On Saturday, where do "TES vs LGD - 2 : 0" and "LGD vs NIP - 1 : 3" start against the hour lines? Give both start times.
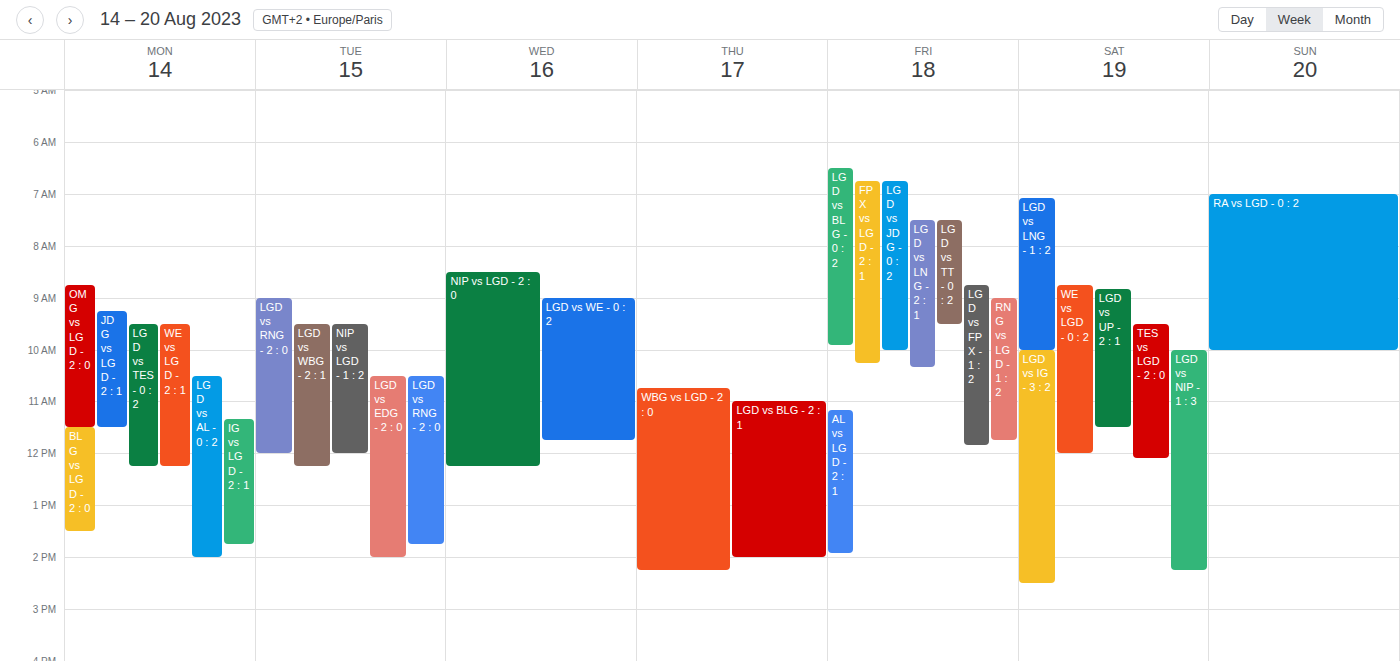
"TES vs LGD - 2 : 0": 9:30 AM, halfway between the 9 AM and 10 AM lines. "LGD vs NIP - 1 : 3": 10:00 AM, exactly on the 10 AM line.